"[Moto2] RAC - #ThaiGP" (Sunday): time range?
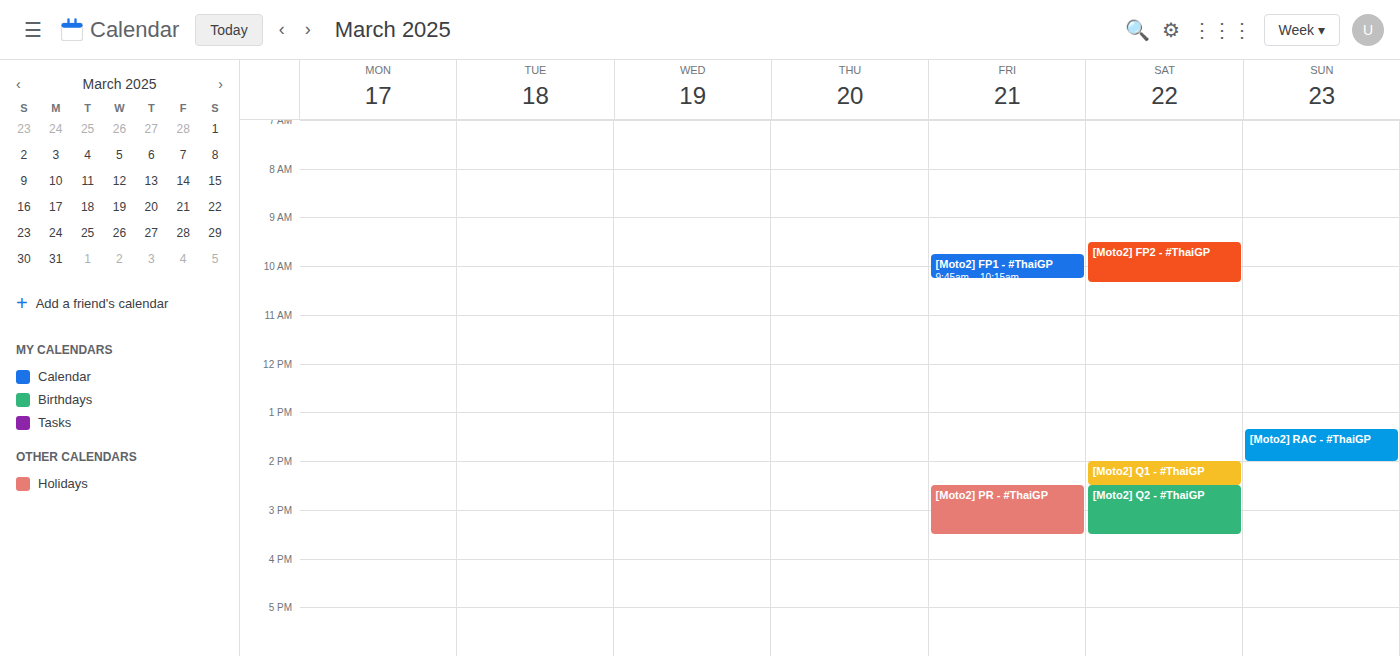
1:20 PM to 2:00 PM